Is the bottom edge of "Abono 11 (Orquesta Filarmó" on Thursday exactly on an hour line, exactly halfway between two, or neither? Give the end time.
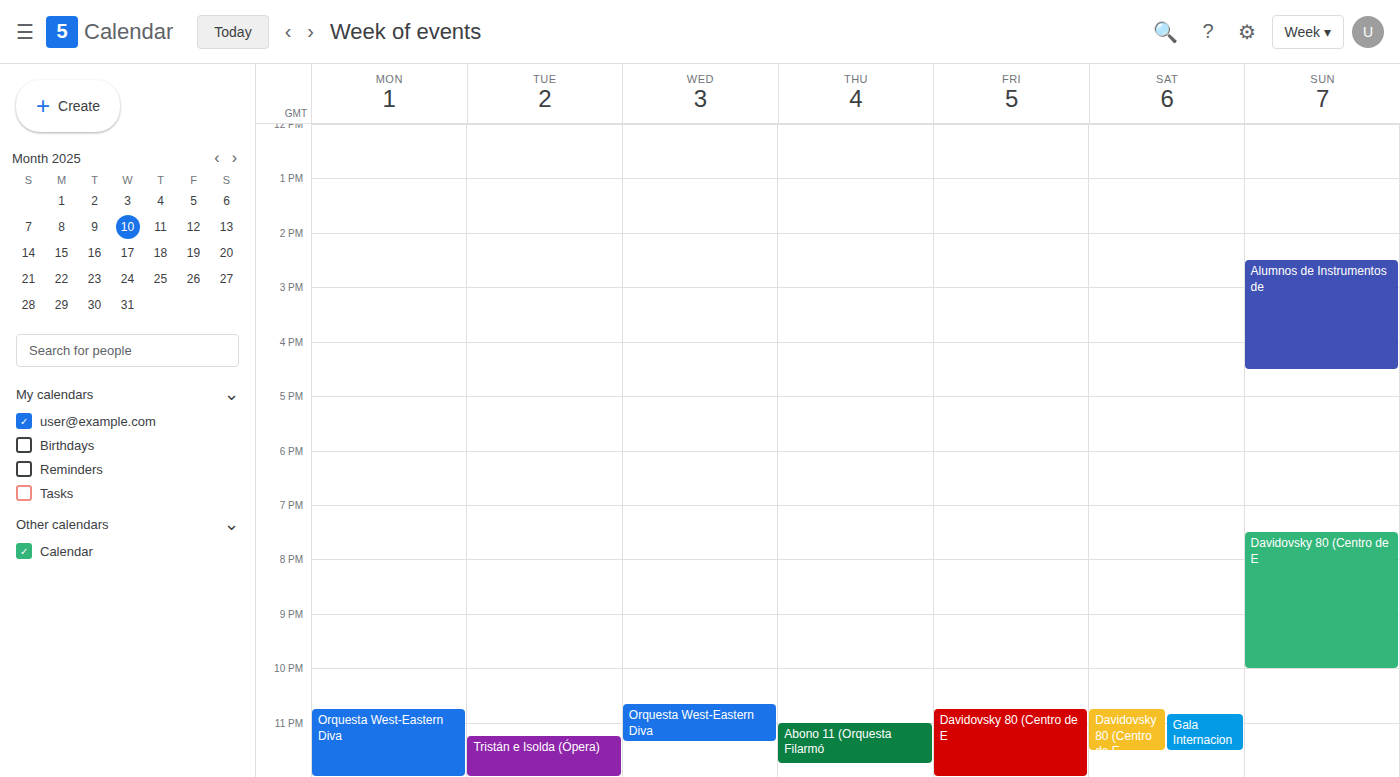
11:45 PM -- neither: three quarters of the way from the 11 PM line to the 12 AM line.